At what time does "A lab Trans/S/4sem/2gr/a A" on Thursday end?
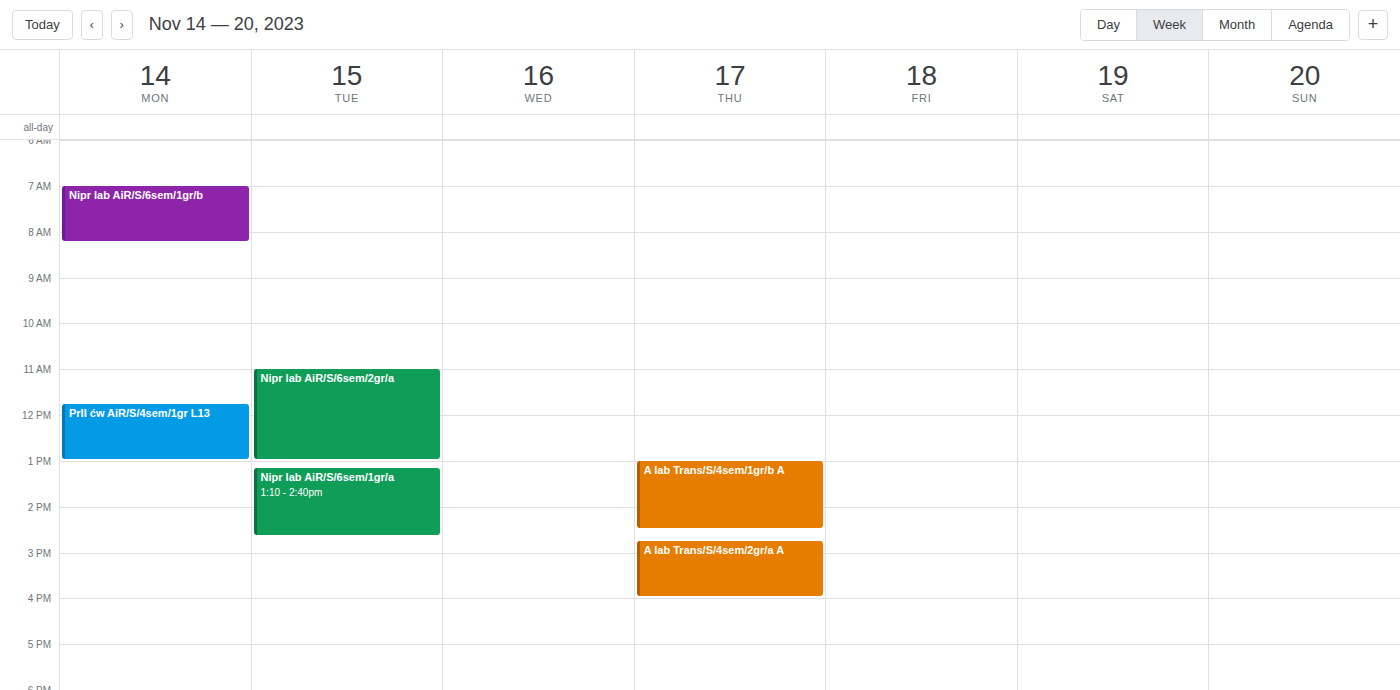
4:00 PM